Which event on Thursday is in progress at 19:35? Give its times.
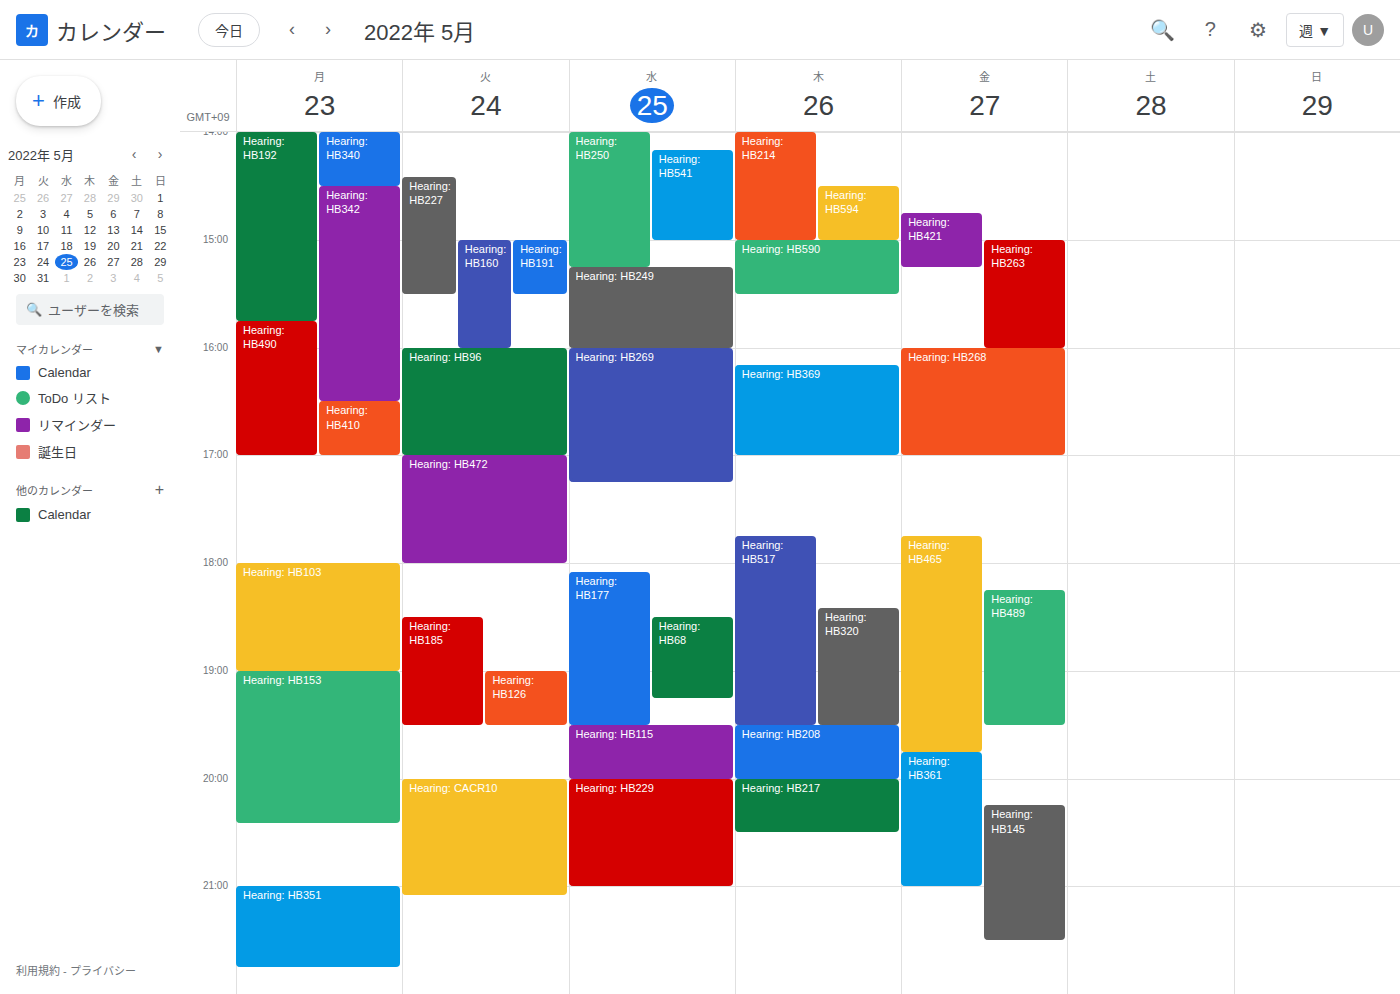
"Hearing: HB208", 19:30 to 20:00